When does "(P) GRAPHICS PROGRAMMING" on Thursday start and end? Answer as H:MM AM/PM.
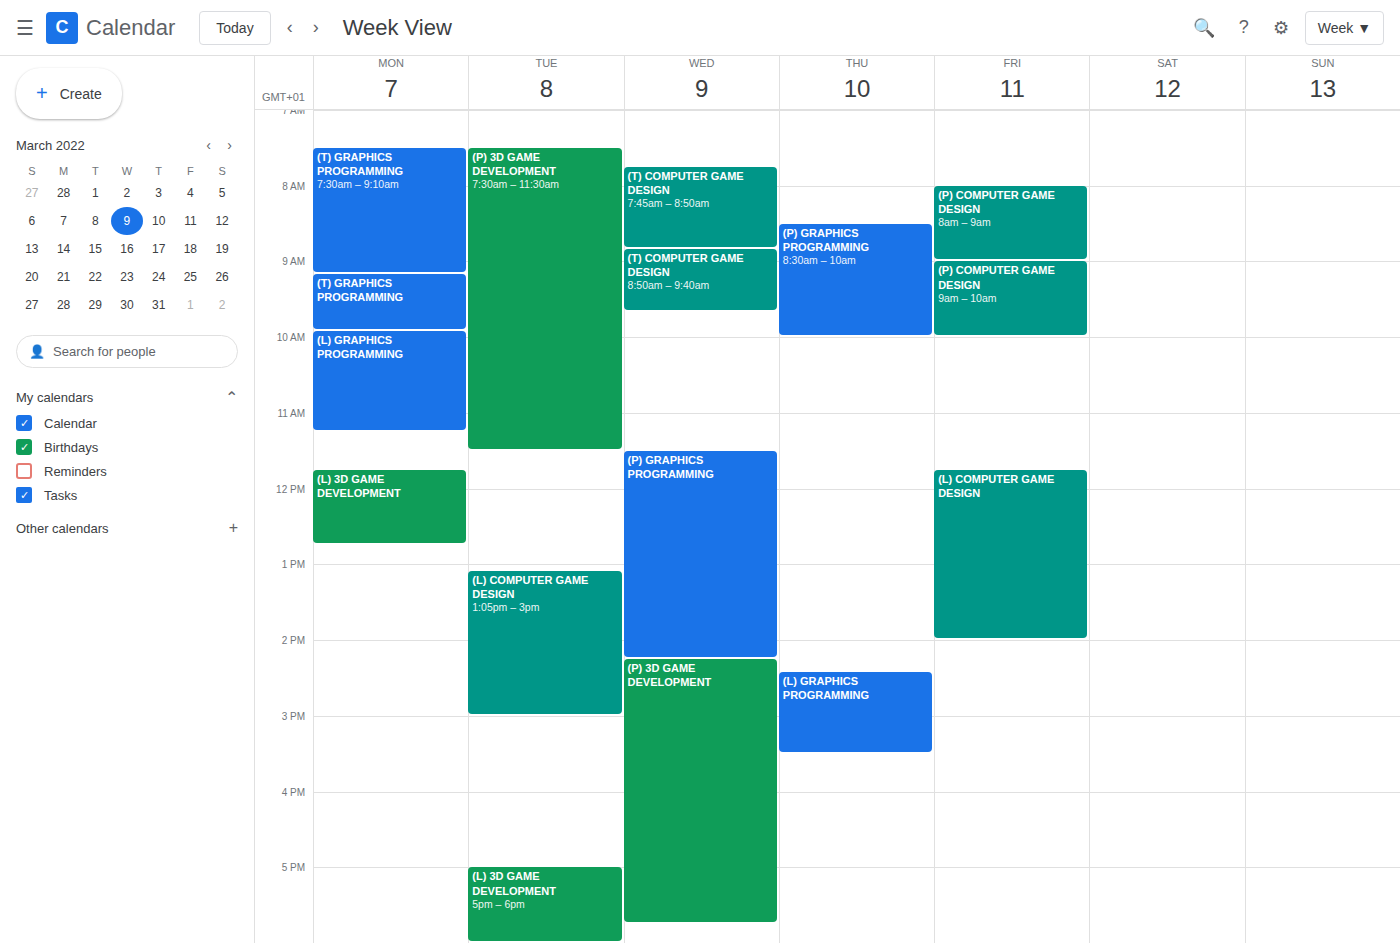
8:30 AM to 10:00 AM